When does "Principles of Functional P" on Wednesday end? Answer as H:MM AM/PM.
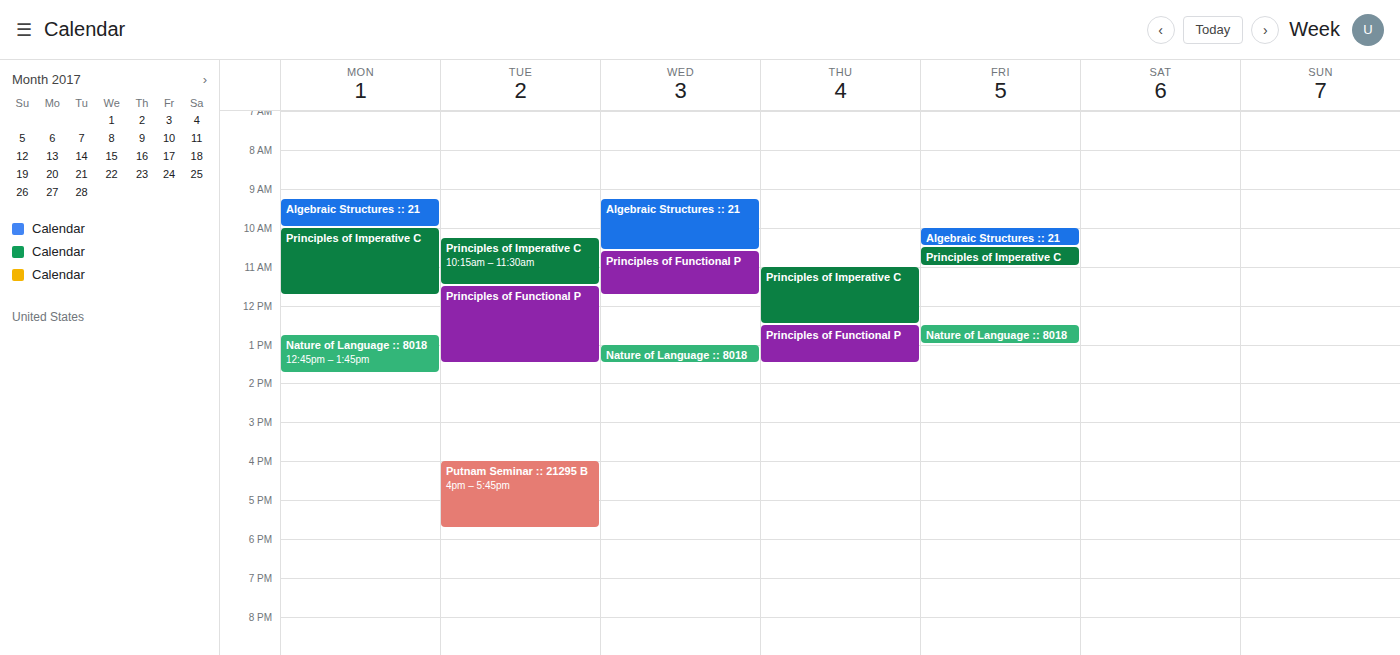
11:45 AM